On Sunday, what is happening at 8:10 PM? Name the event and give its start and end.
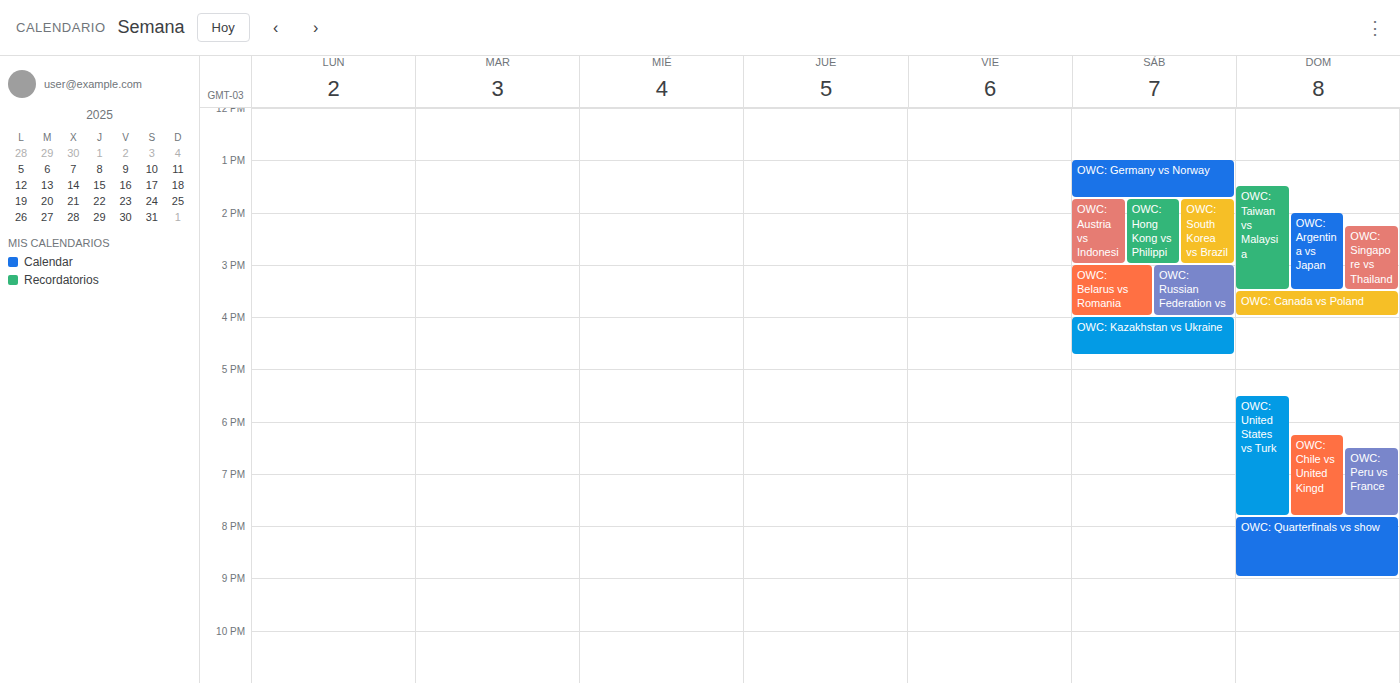
"OWC: Quarterfinals vs show", 7:50 PM to 9:00 PM